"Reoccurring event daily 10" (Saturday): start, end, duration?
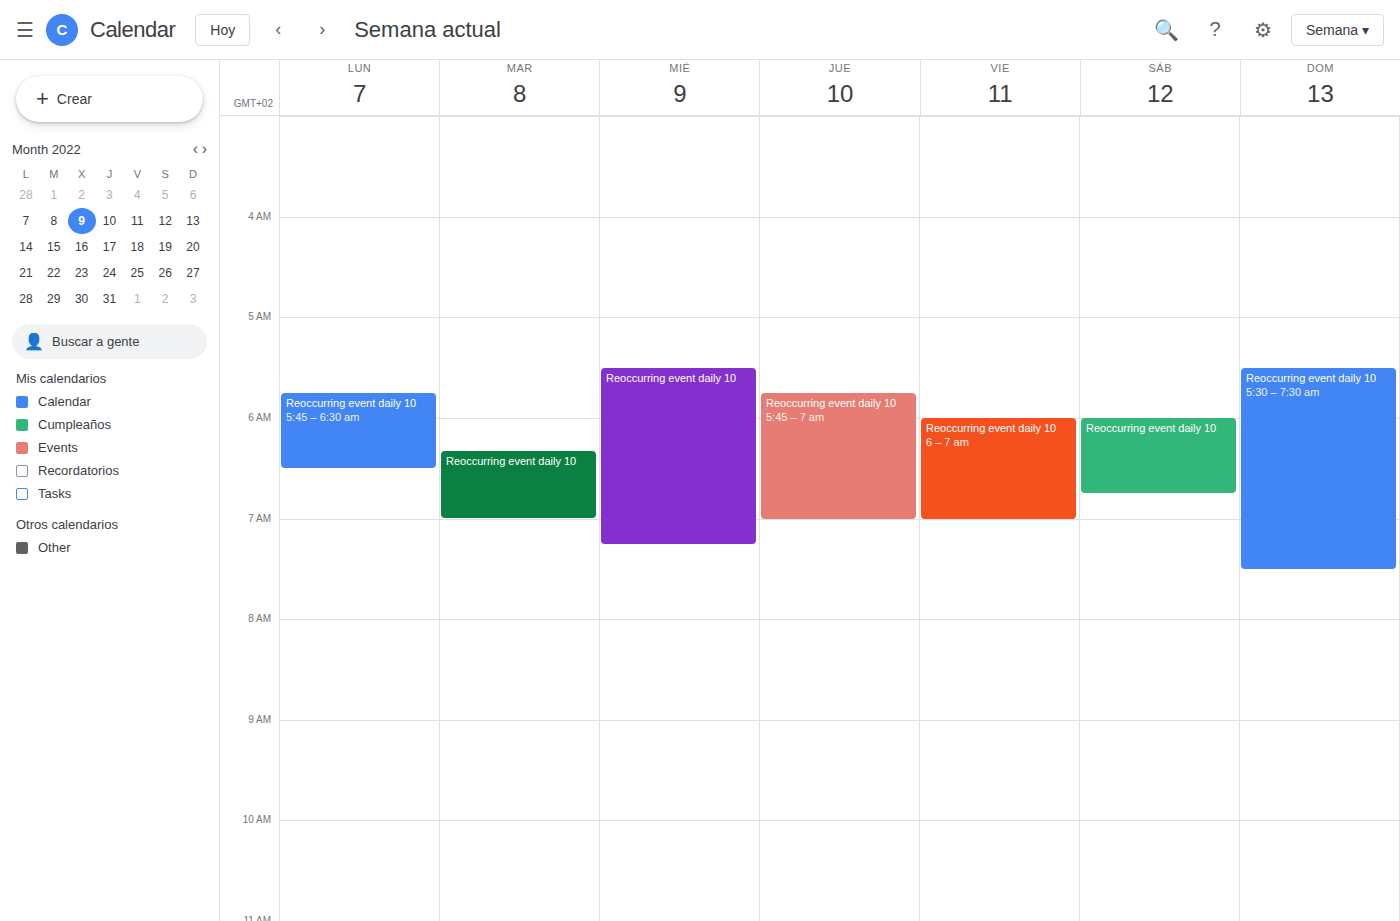
6:00 AM to 6:45 AM, 45 minutes